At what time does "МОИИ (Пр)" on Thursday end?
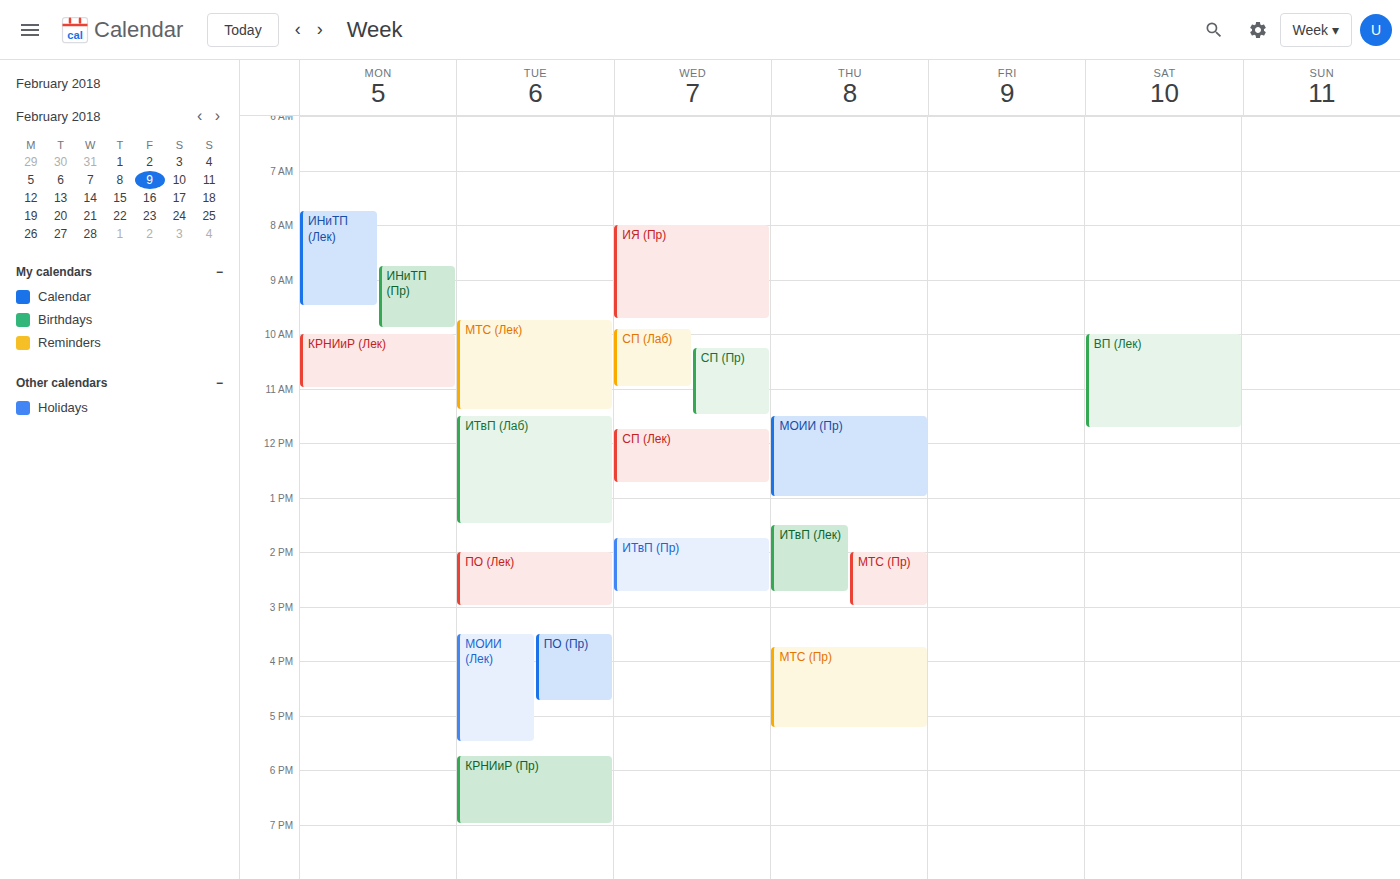
1:00 PM